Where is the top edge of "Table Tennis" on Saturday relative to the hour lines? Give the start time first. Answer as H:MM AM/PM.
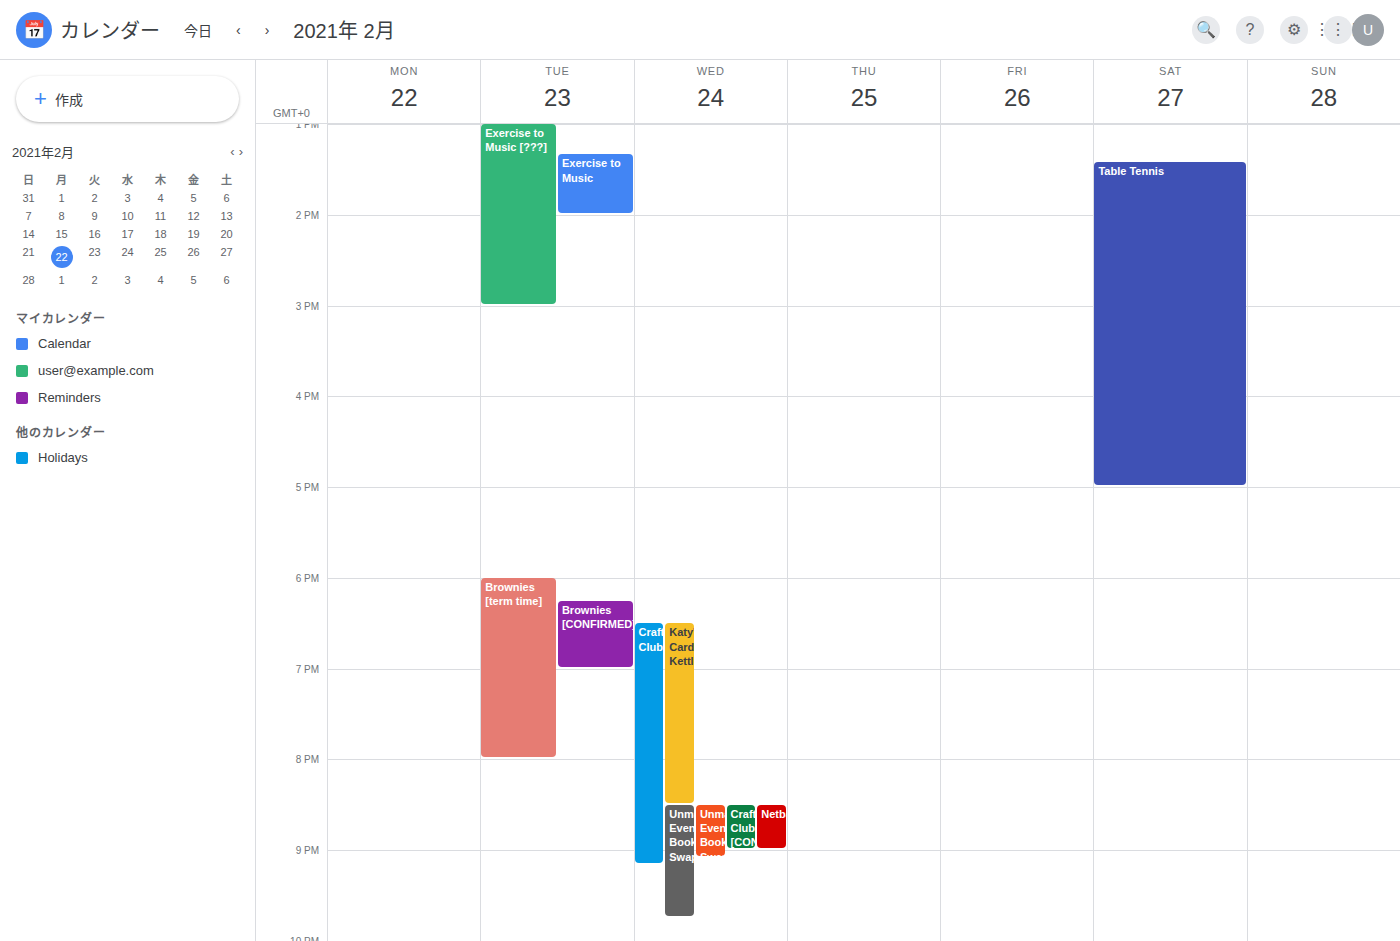
1:25 PM -- neither: 25 minutes below the 1 PM line and 35 minutes above the 2 PM line.